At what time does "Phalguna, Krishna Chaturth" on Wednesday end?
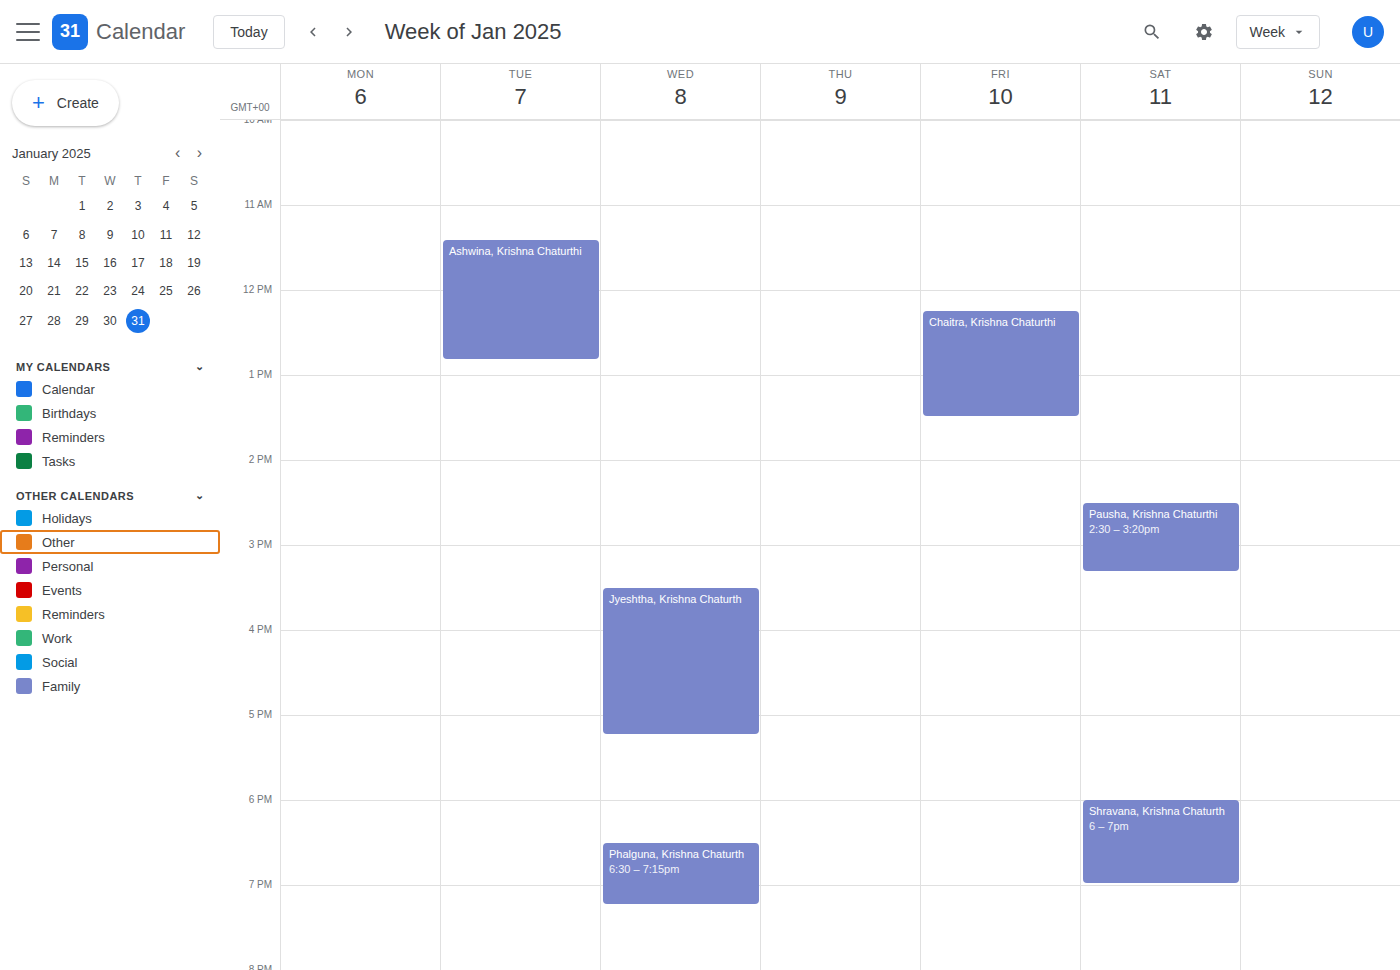
19:15